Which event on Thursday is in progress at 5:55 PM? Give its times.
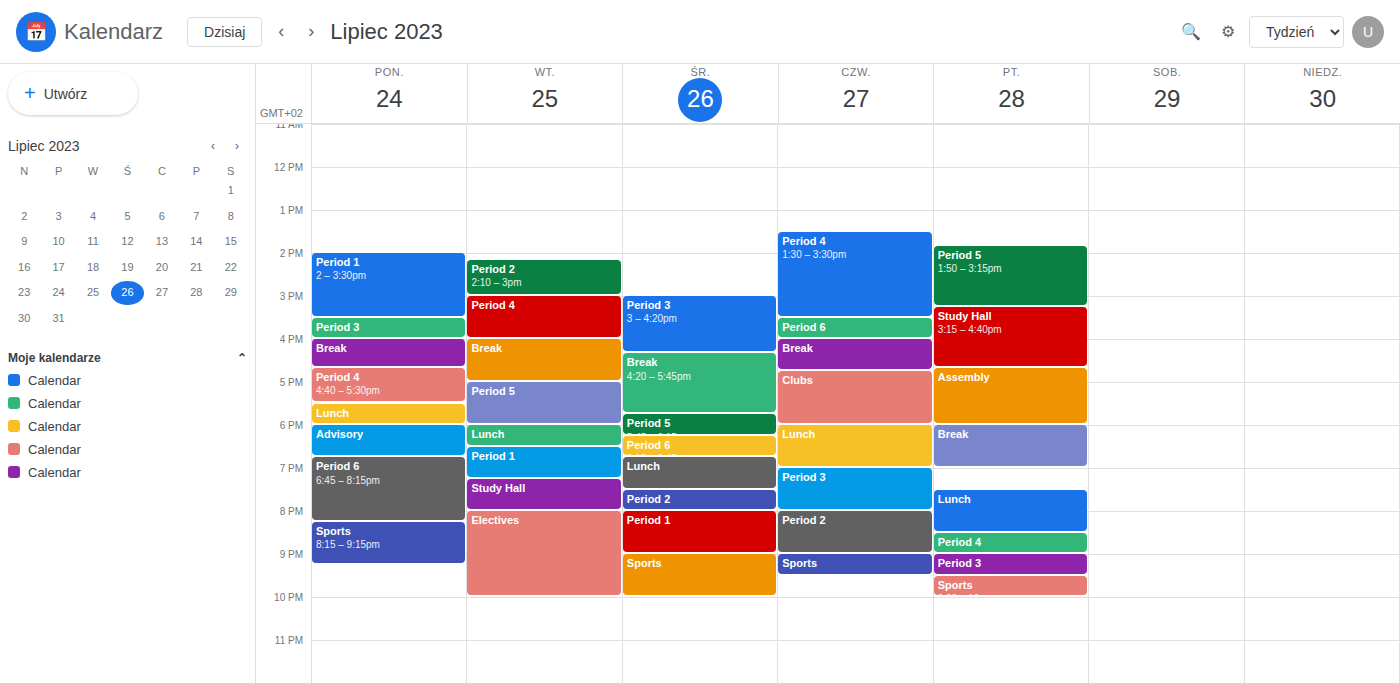
"Clubs", 4:45 PM to 6:00 PM